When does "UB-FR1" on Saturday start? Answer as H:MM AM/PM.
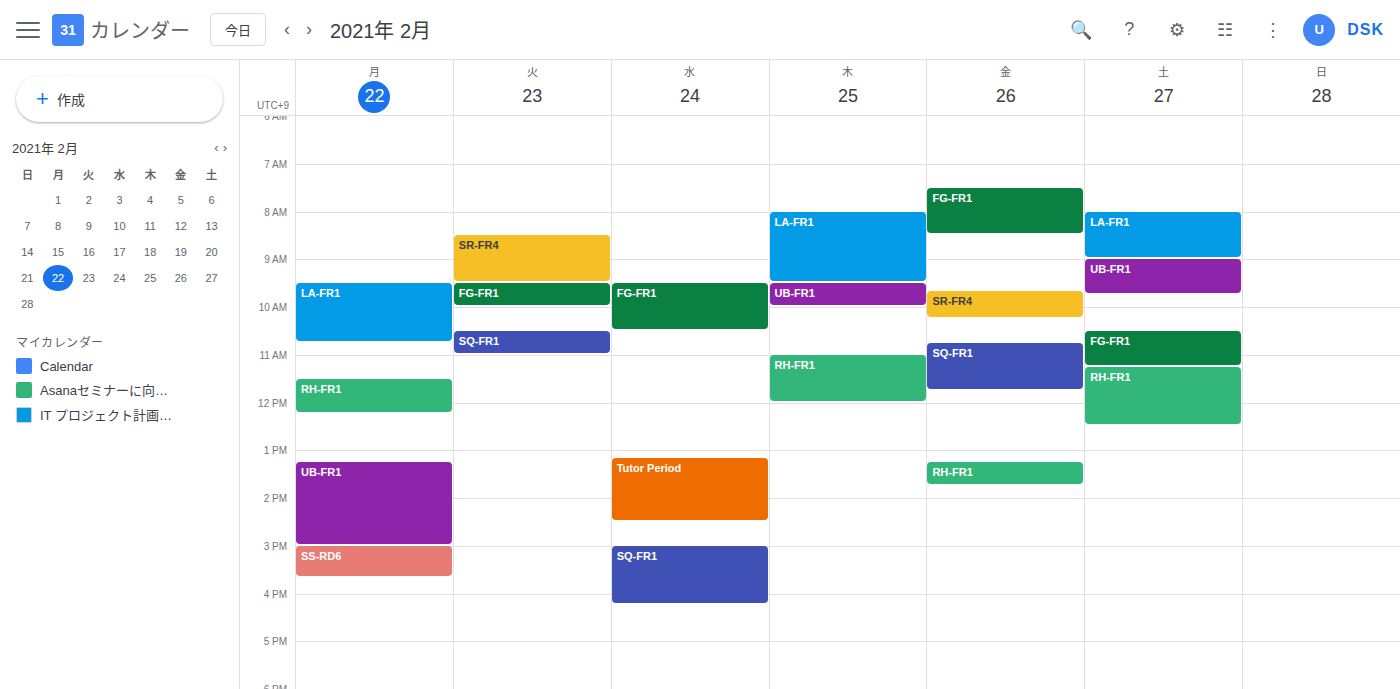
9:00 AM